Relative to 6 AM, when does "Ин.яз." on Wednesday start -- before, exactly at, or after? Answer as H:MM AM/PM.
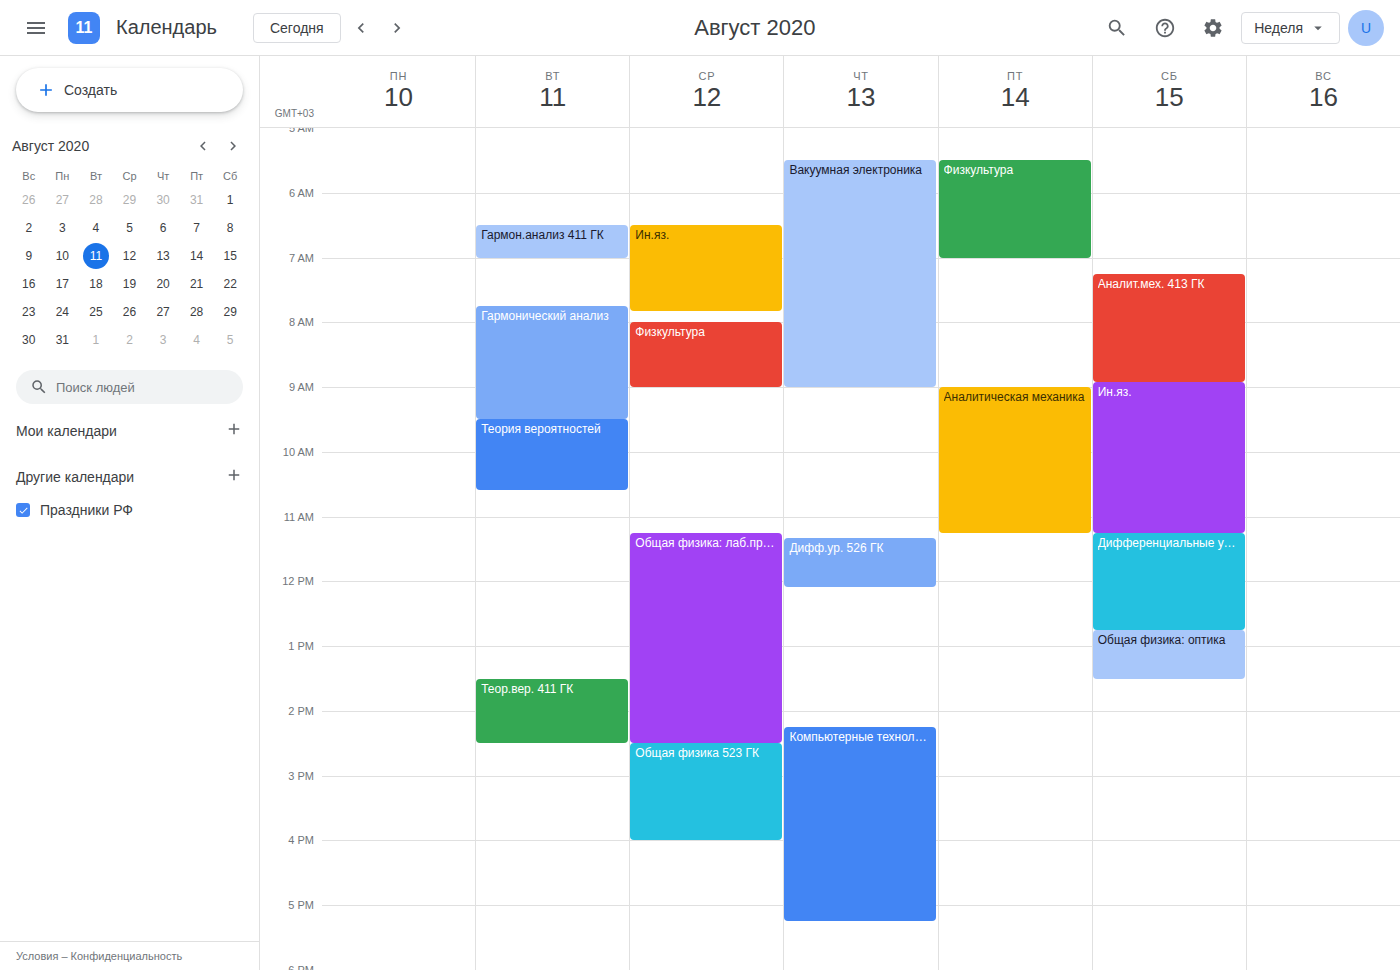
6:30 AM -- after 6 AM, 30 minutes below the 6 AM line.